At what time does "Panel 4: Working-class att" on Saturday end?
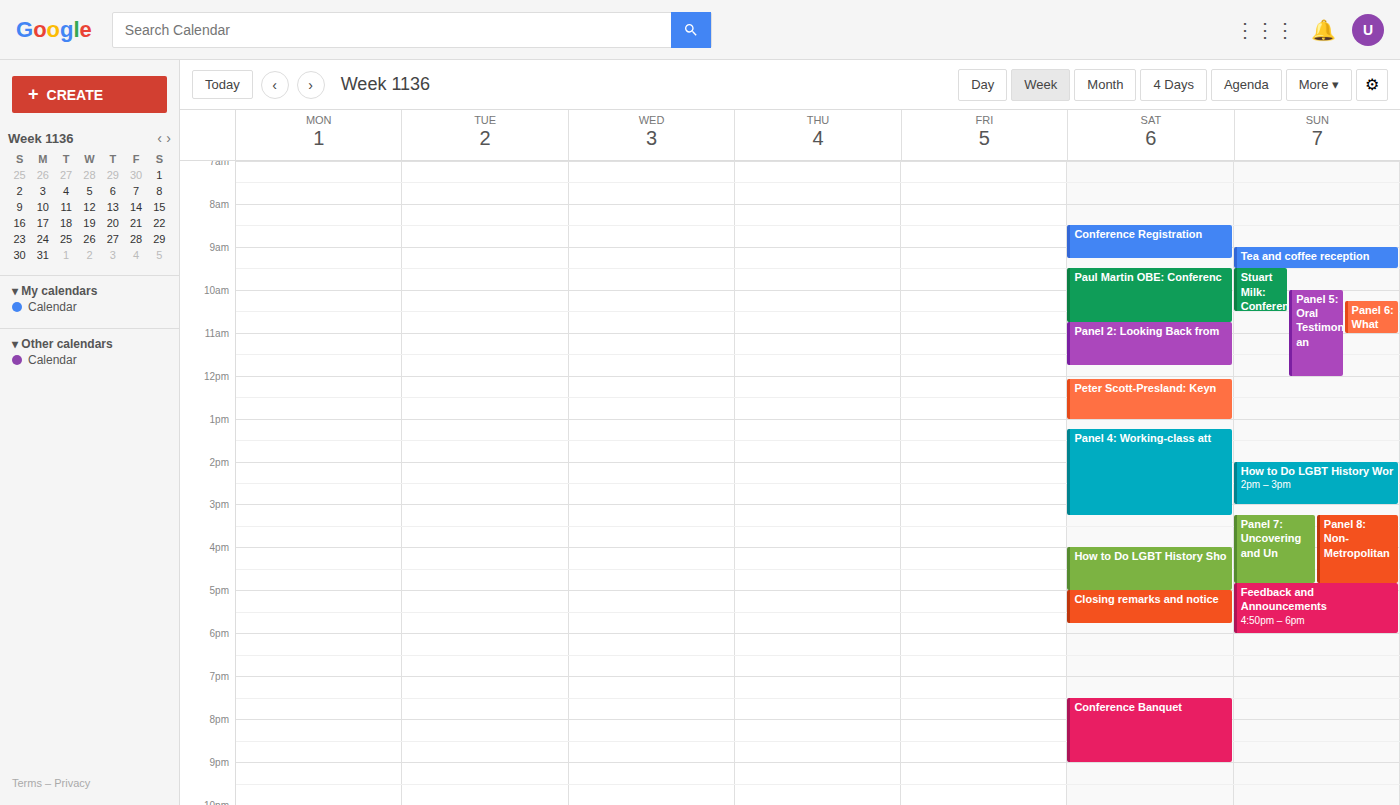
3:15 PM